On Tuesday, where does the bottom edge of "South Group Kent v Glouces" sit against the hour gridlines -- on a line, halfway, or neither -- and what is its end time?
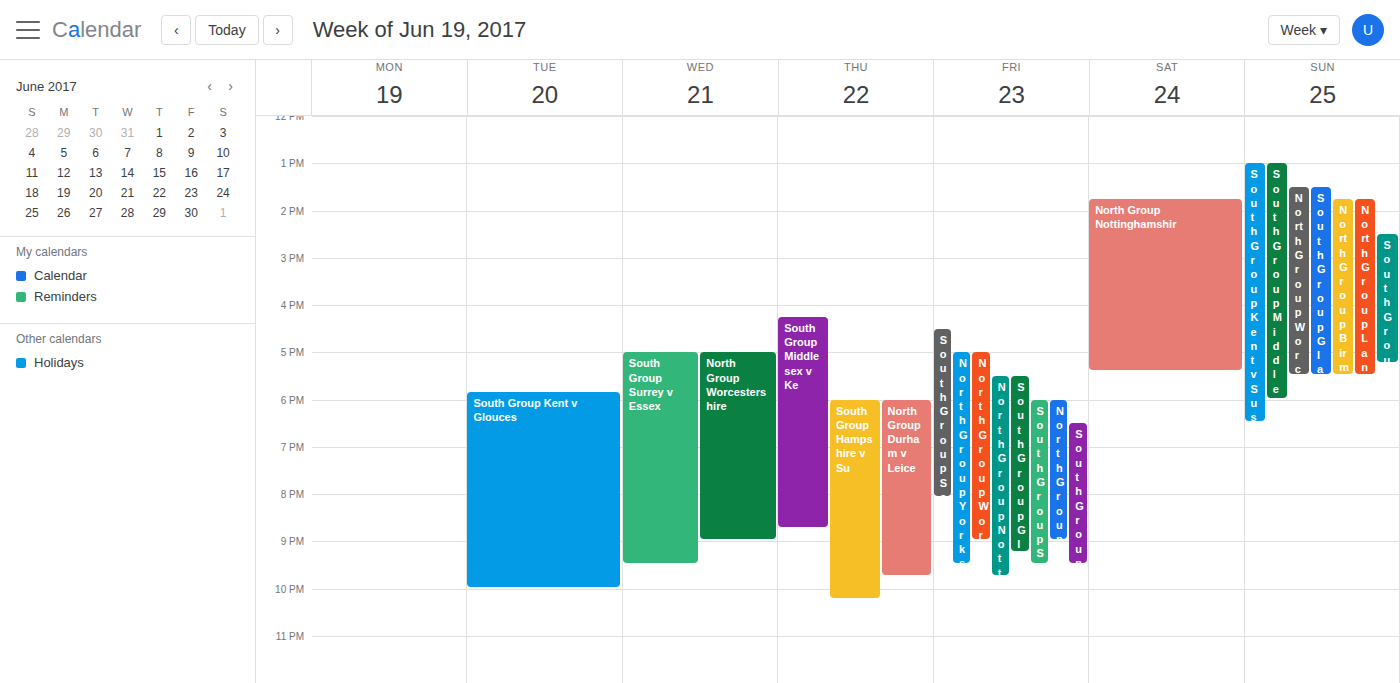
10:00 PM -- exactly on the 10 PM line.